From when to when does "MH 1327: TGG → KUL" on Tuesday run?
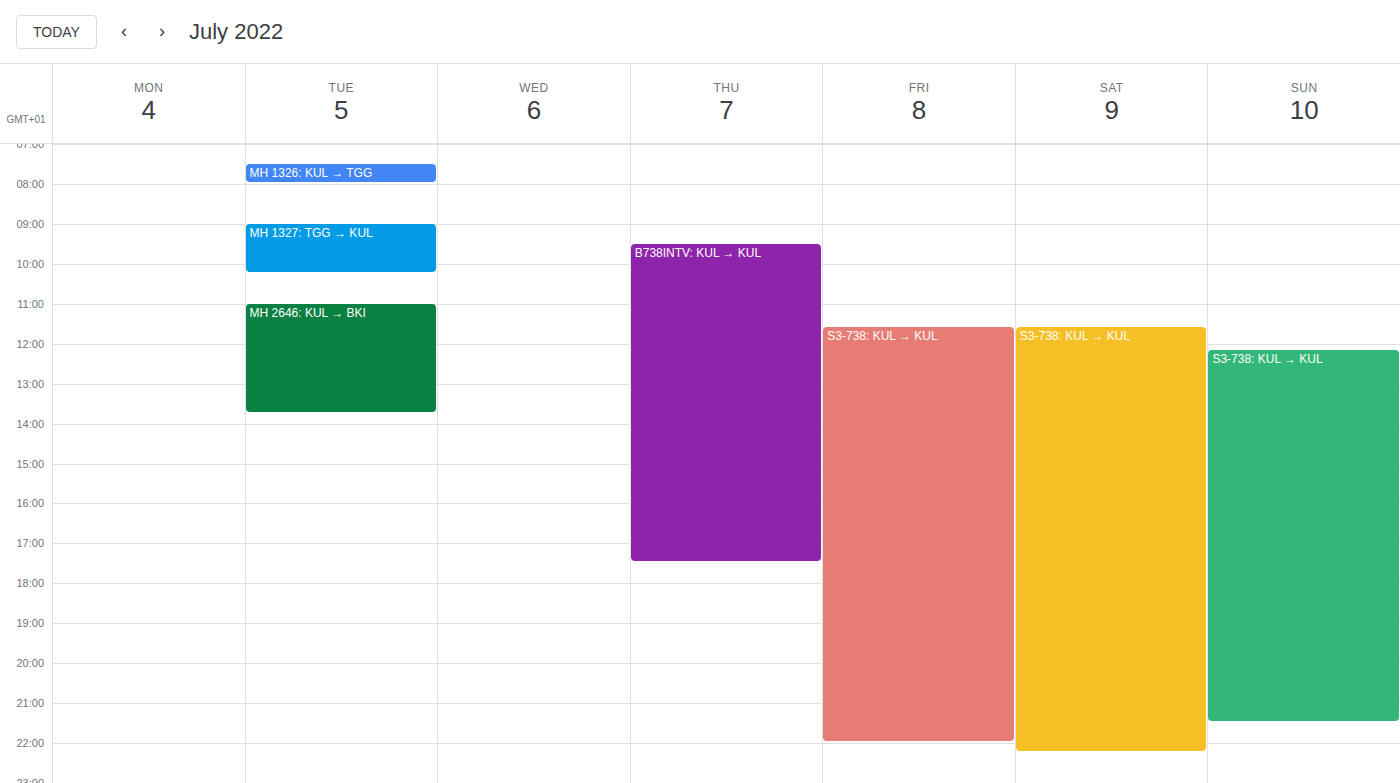
9:00 AM to 10:15 AM